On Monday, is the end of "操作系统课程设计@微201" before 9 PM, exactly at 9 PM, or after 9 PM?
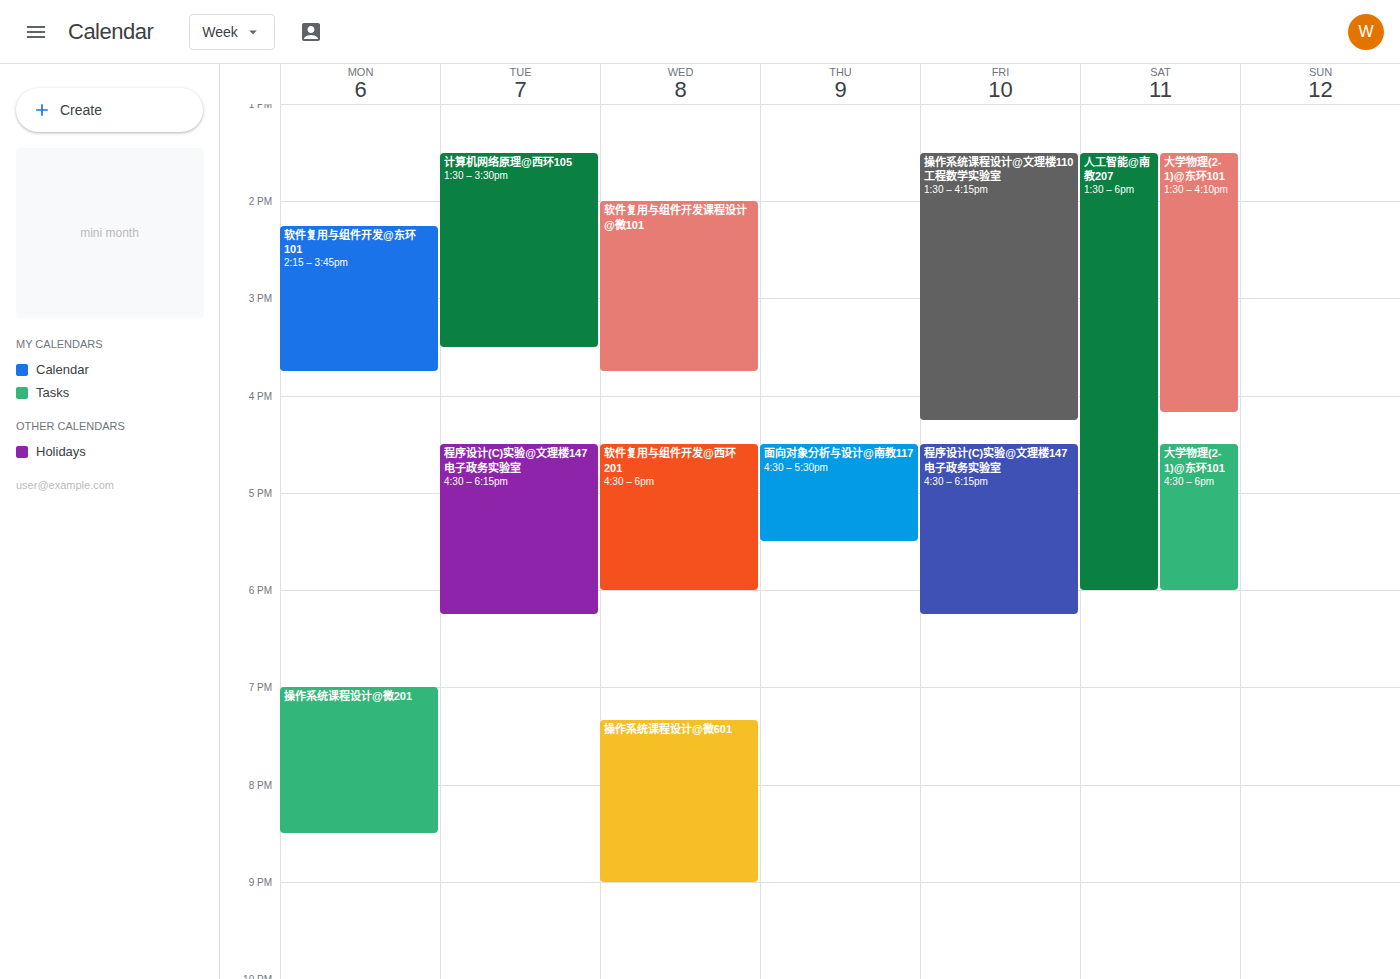
8:30 PM -- before 9 PM, 30 minutes above the 9 PM line.